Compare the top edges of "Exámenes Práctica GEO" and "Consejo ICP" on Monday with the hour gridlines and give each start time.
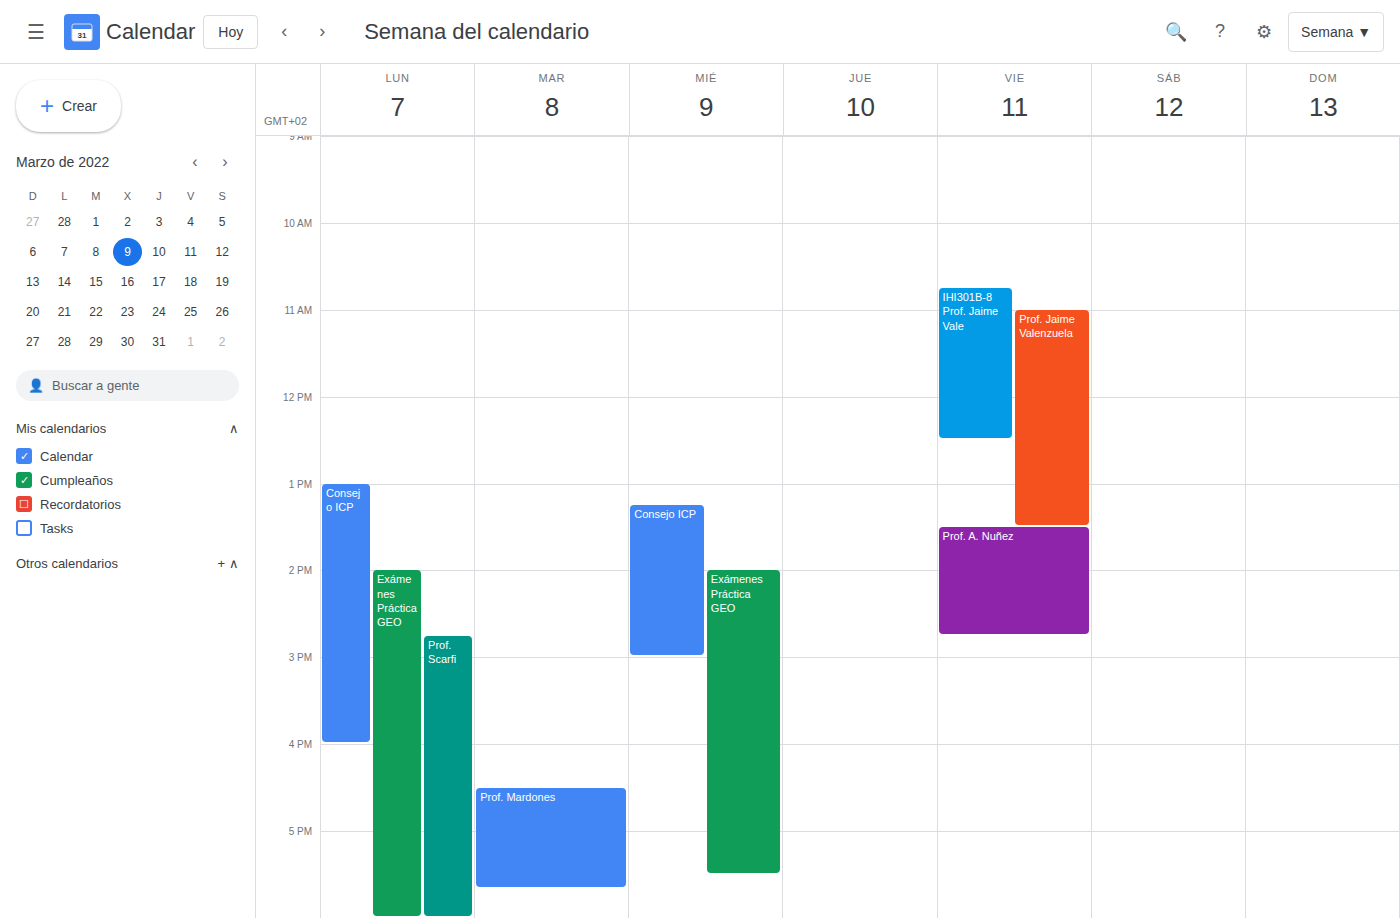
"Exámenes Práctica GEO": 2:00 PM, exactly on the 2 PM line. "Consejo ICP": 1:00 PM, exactly on the 1 PM line.